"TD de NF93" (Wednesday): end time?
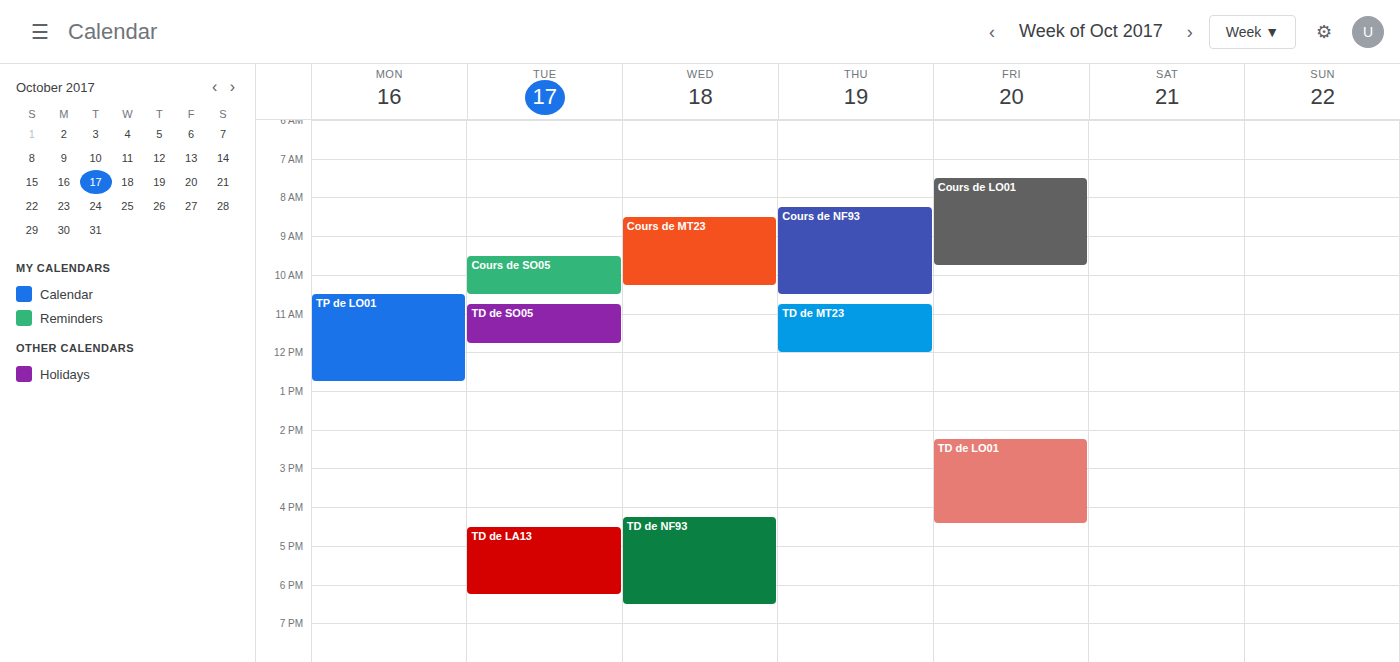
6:30 PM